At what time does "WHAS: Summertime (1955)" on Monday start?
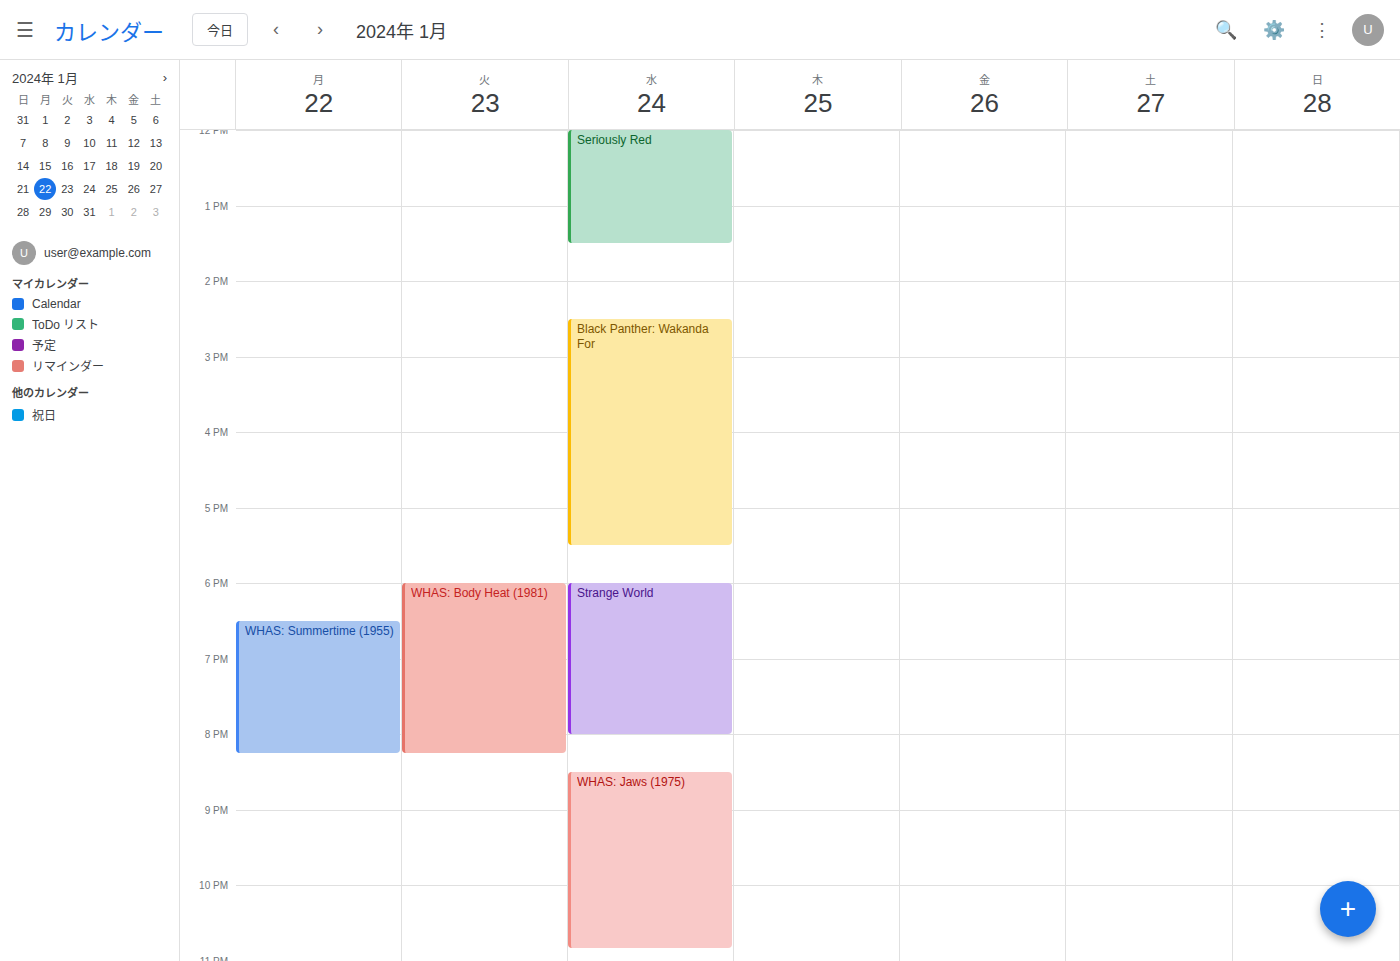
18:30